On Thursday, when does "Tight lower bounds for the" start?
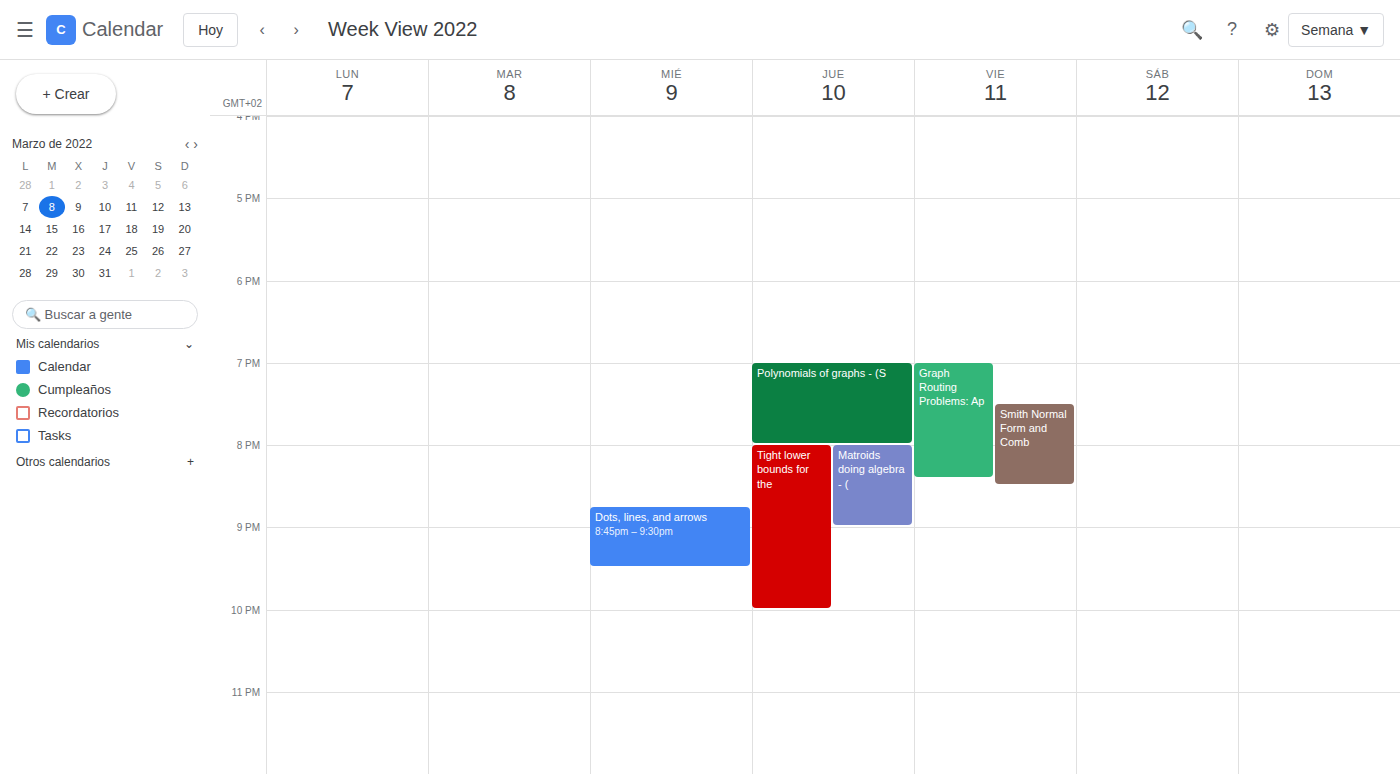
20:00